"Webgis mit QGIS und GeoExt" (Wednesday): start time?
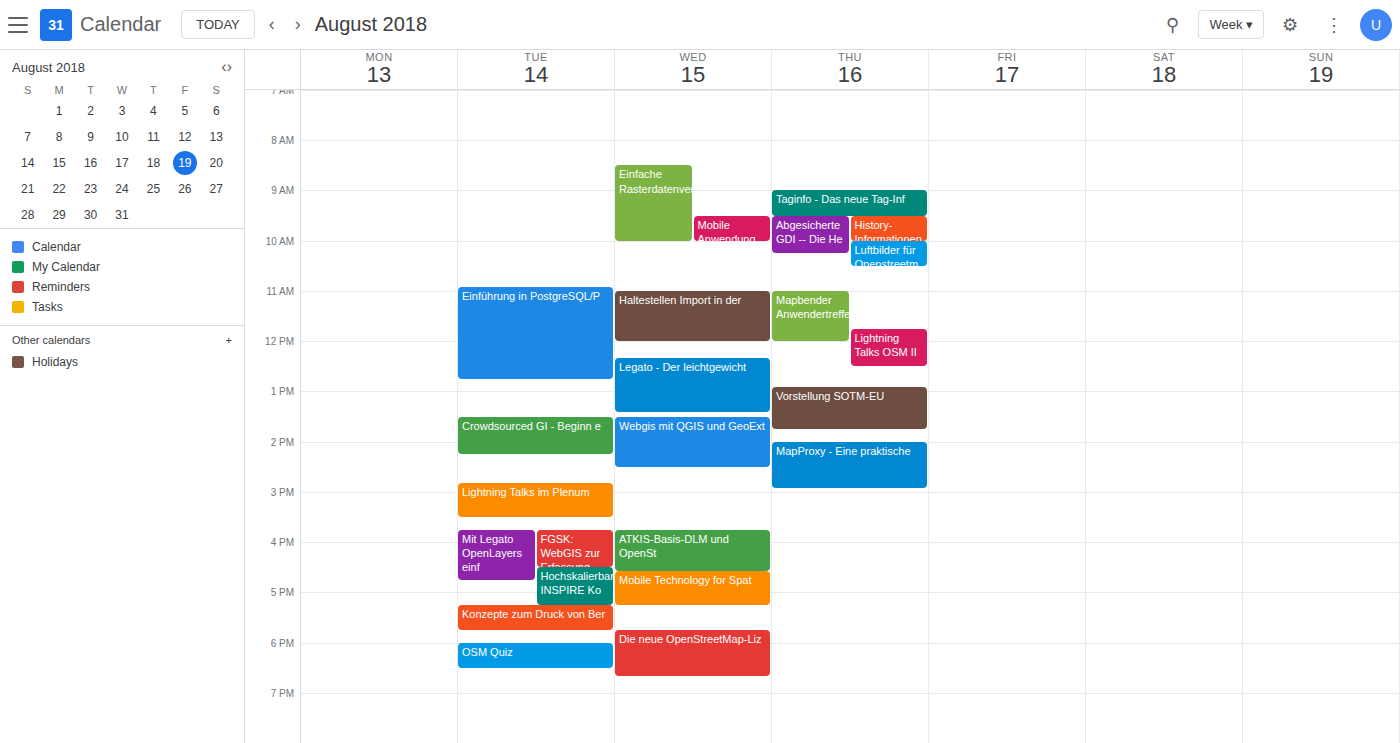
1:30 PM